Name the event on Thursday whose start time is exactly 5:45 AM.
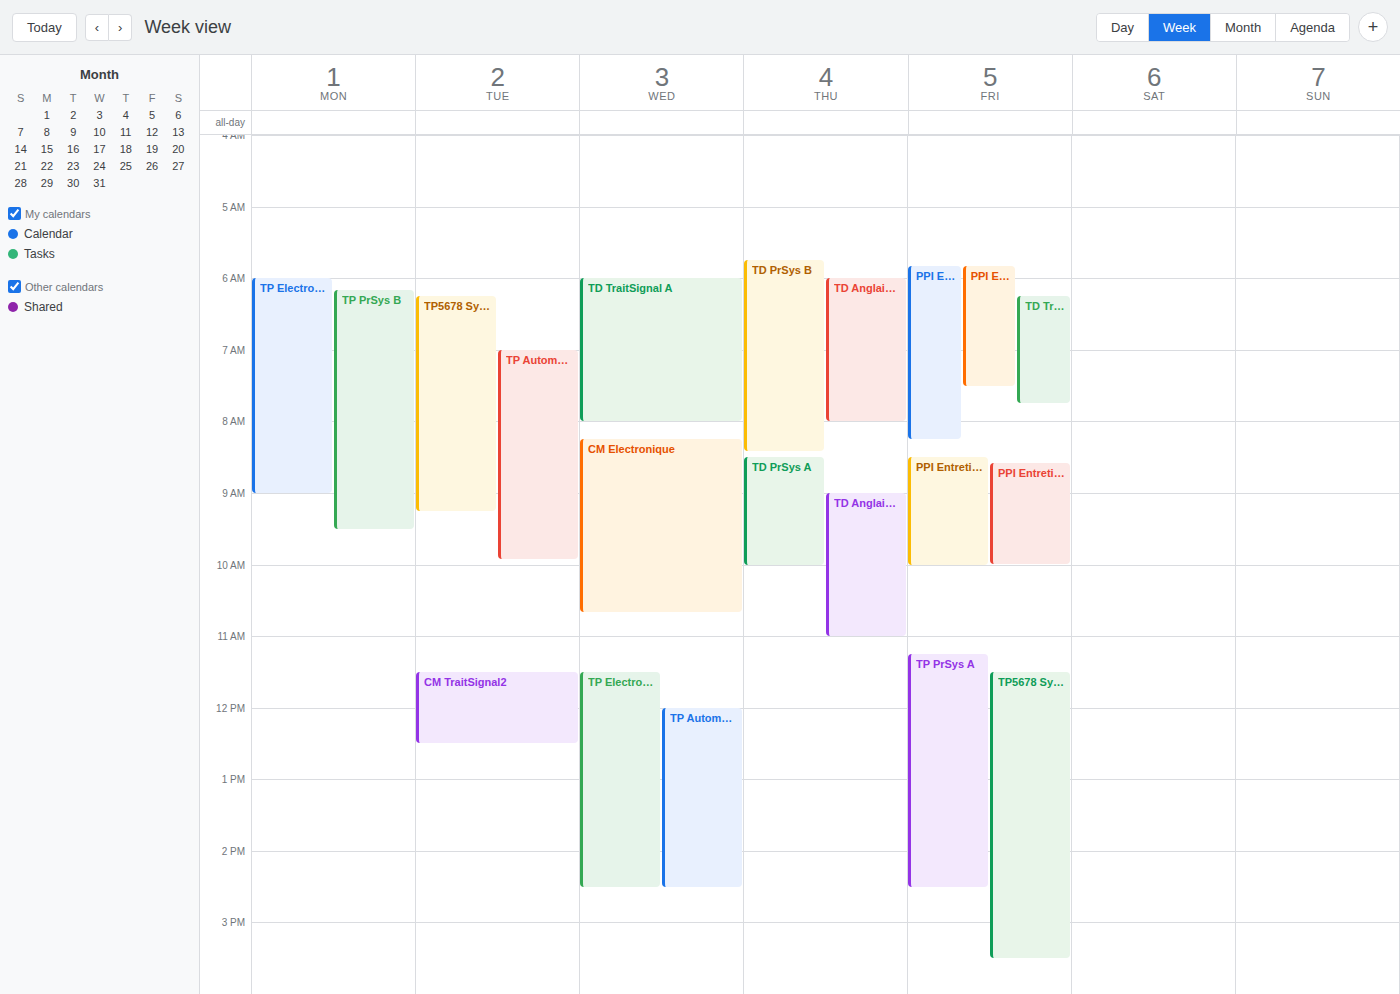
"TD PrSys B"